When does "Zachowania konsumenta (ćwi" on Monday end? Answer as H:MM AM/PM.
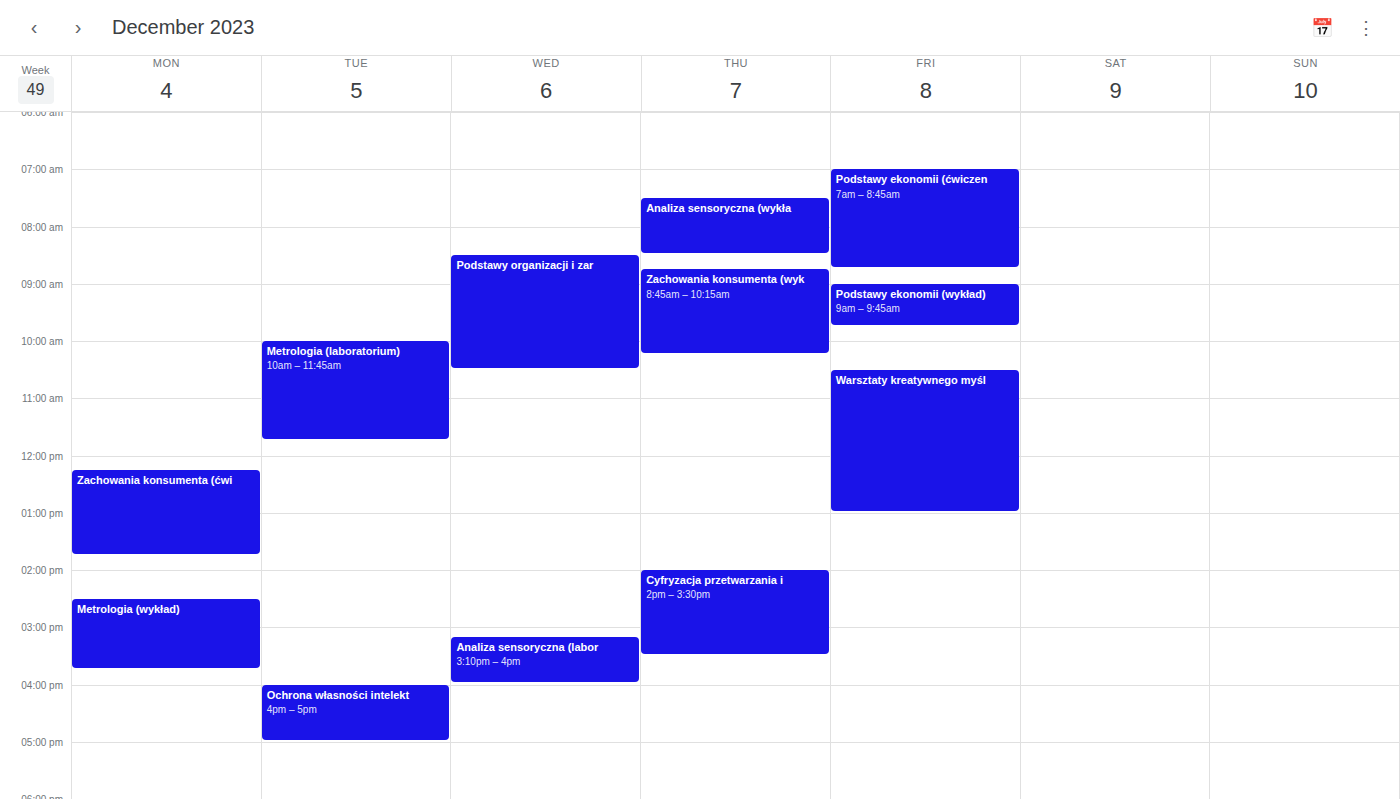
1:45 PM